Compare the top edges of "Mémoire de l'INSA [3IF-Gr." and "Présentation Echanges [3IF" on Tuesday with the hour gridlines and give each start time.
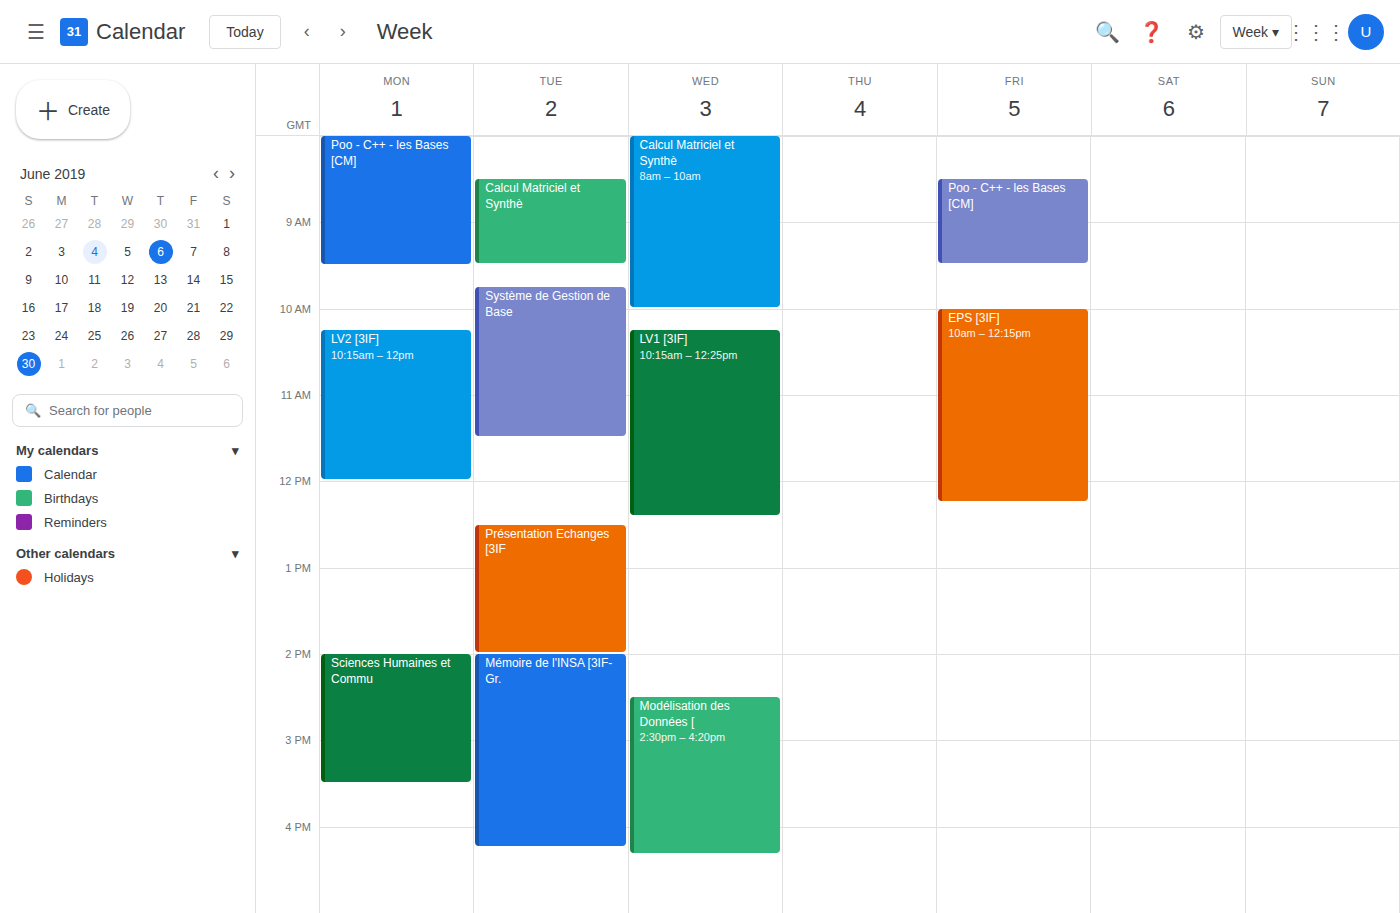
"Mémoire de l'INSA [3IF-Gr.": 14:00, exactly on the 14:00 line. "Présentation Echanges [3IF": 12:30, halfway between the 12:00 and 13:00 lines.